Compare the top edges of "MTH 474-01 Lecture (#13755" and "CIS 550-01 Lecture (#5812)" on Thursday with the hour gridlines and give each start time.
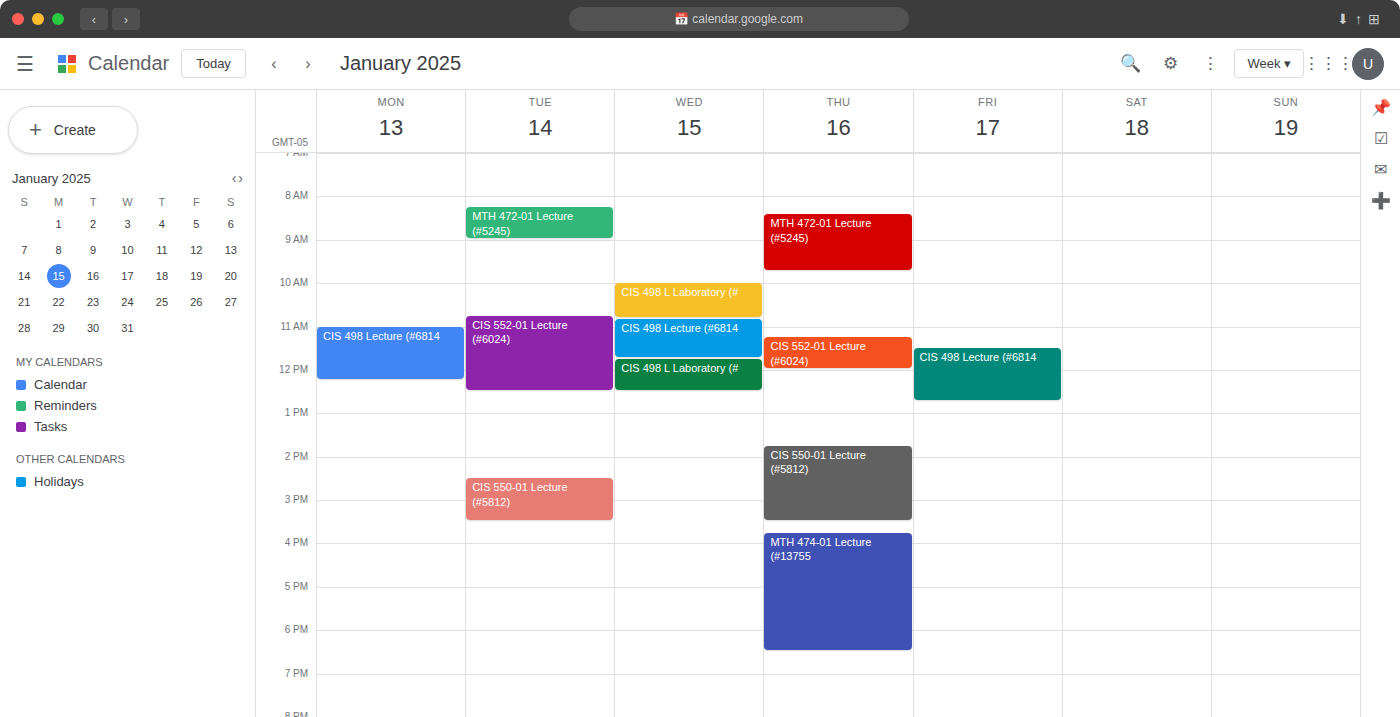
"MTH 474-01 Lecture (#13755": 3:45 PM, neither: three quarters of the way from the 3 PM line to the 4 PM line. "CIS 550-01 Lecture (#5812)": 1:45 PM, neither: three quarters of the way from the 1 PM line to the 2 PM line.